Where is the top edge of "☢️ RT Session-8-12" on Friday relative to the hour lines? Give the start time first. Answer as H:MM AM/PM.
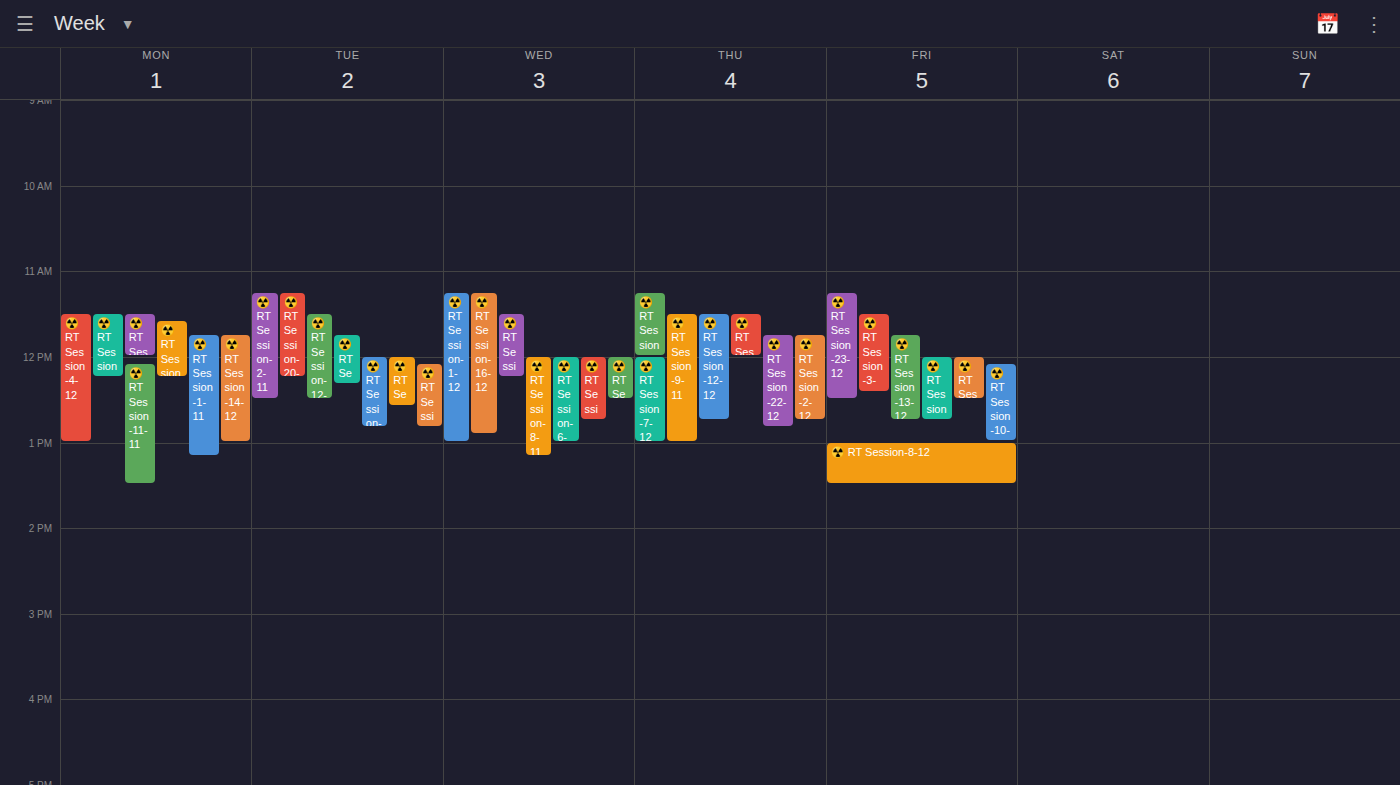
1:00 PM -- exactly on the 1 PM line.